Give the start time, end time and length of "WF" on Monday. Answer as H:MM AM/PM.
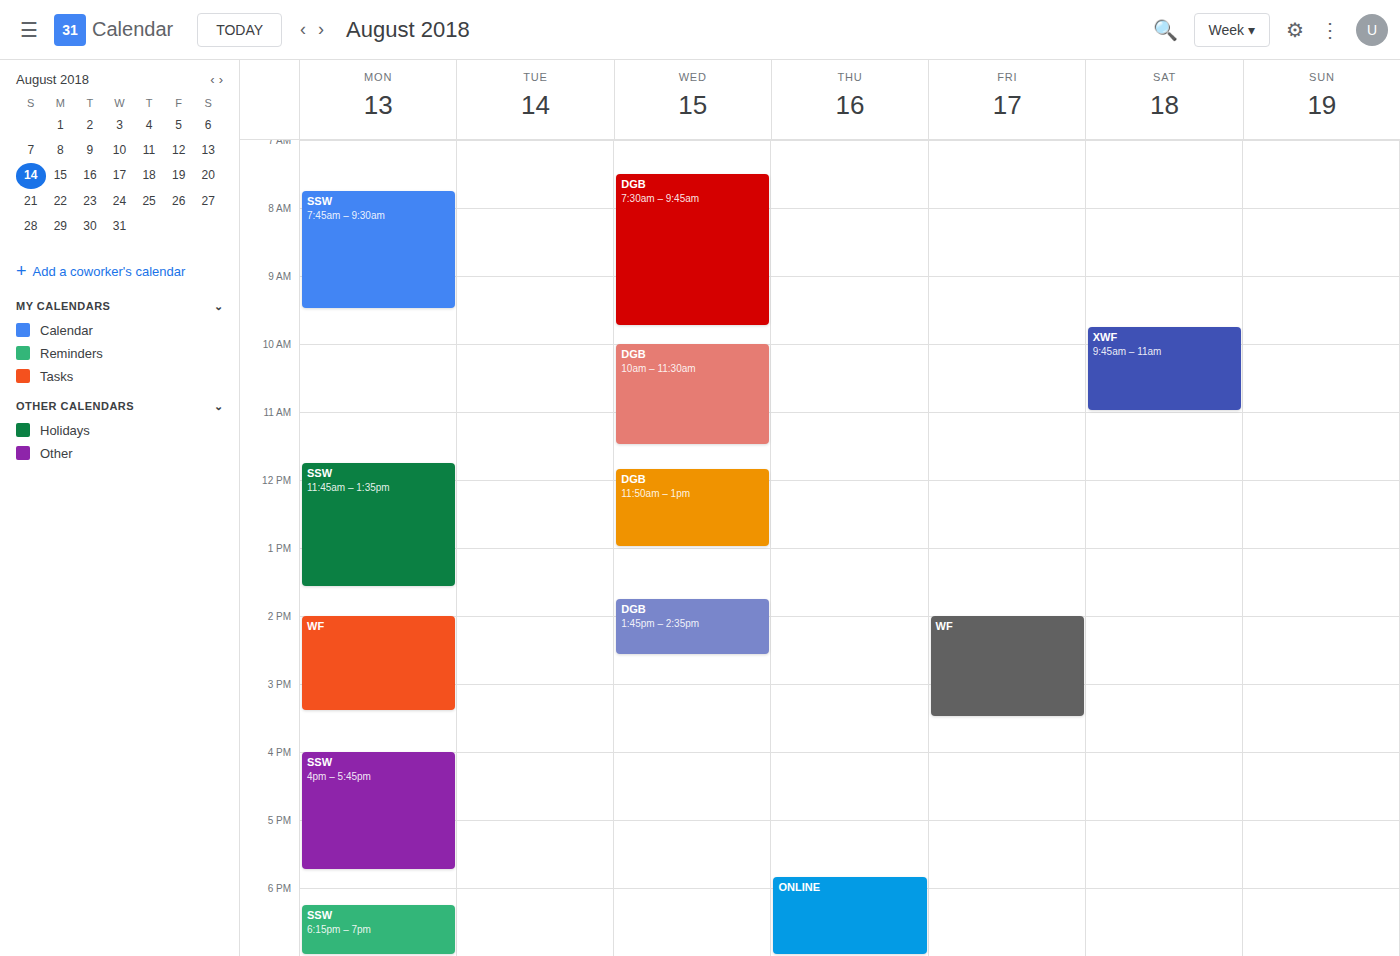
2:00 PM to 3:25 PM, 1 hour 25 minutes